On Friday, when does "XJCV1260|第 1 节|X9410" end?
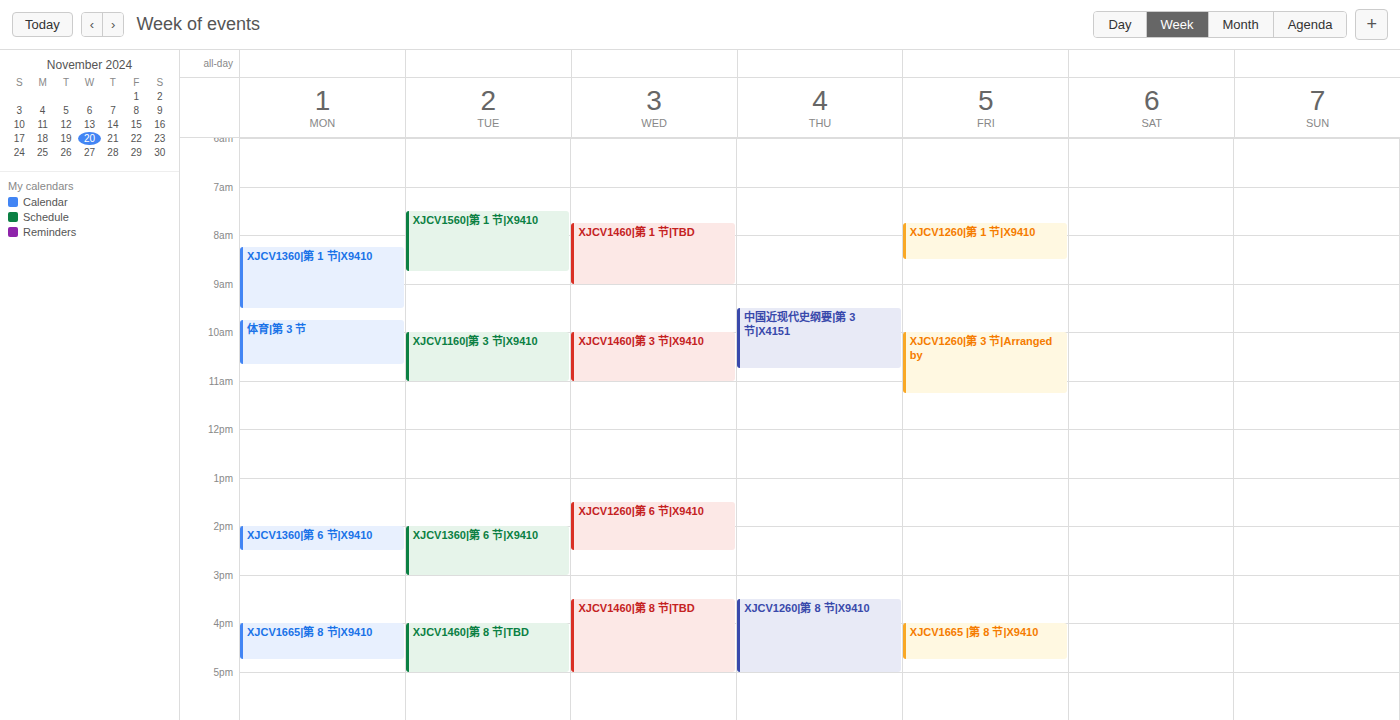
8:30 AM